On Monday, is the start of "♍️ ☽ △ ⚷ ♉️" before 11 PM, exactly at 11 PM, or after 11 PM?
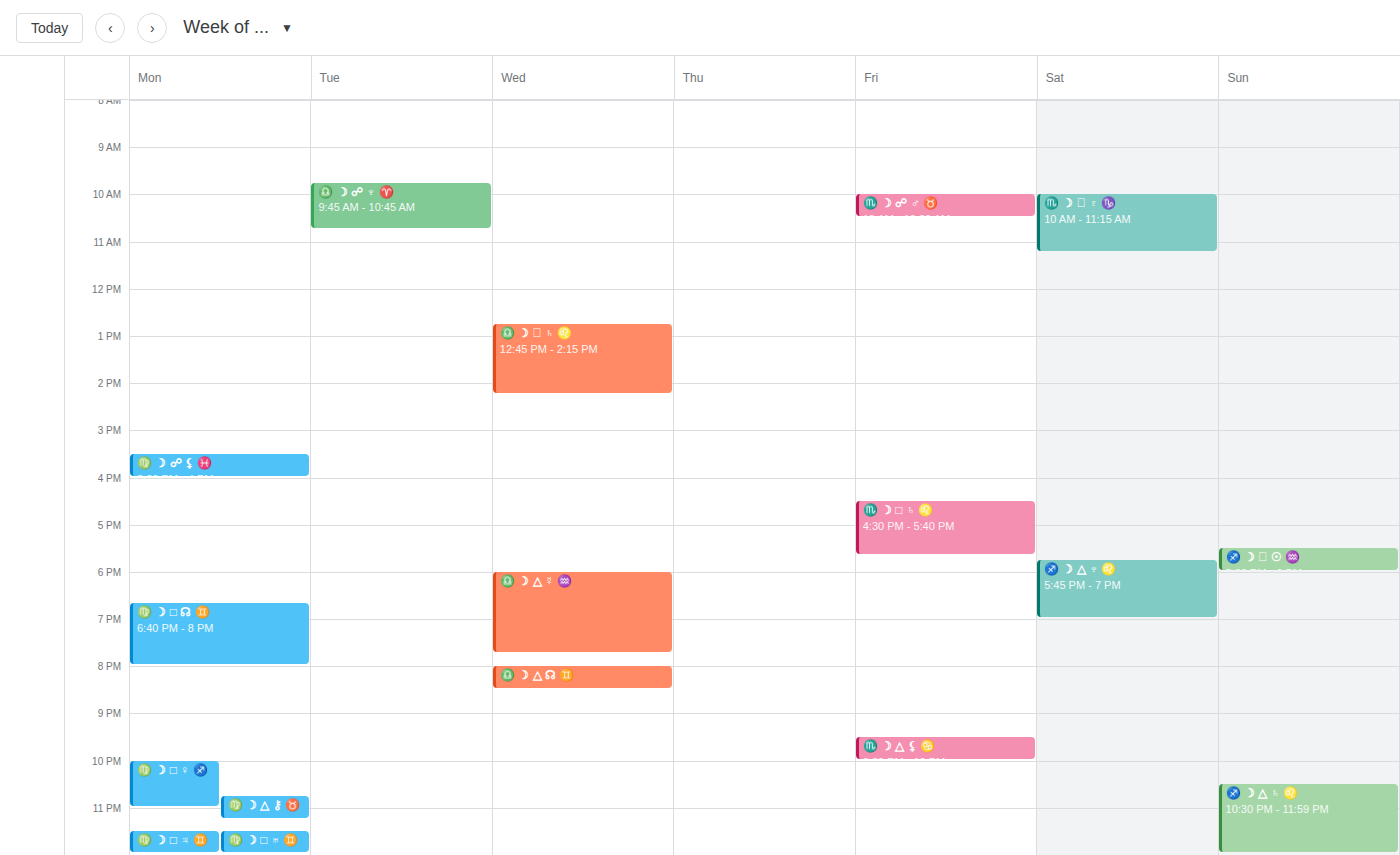
10:45 PM -- before 11 PM, 15 minutes above the 11 PM line.